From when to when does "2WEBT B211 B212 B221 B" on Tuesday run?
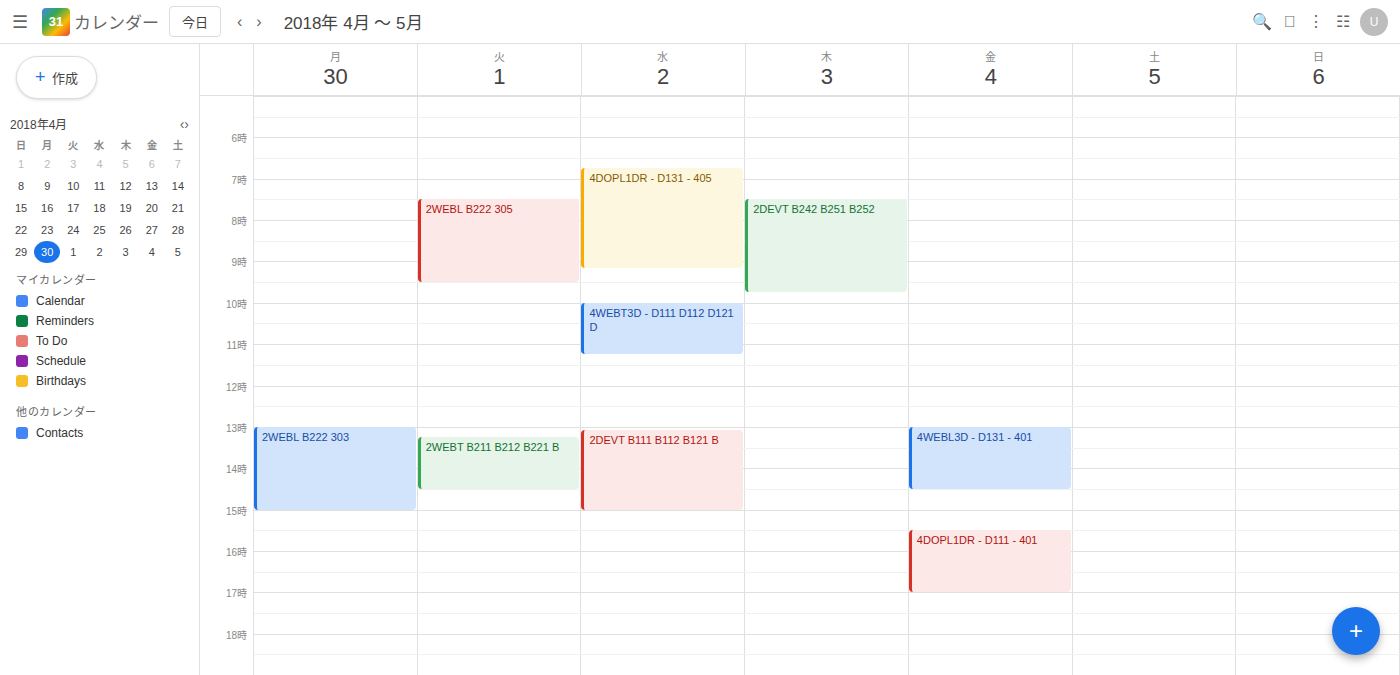
1:15 PM to 2:30 PM